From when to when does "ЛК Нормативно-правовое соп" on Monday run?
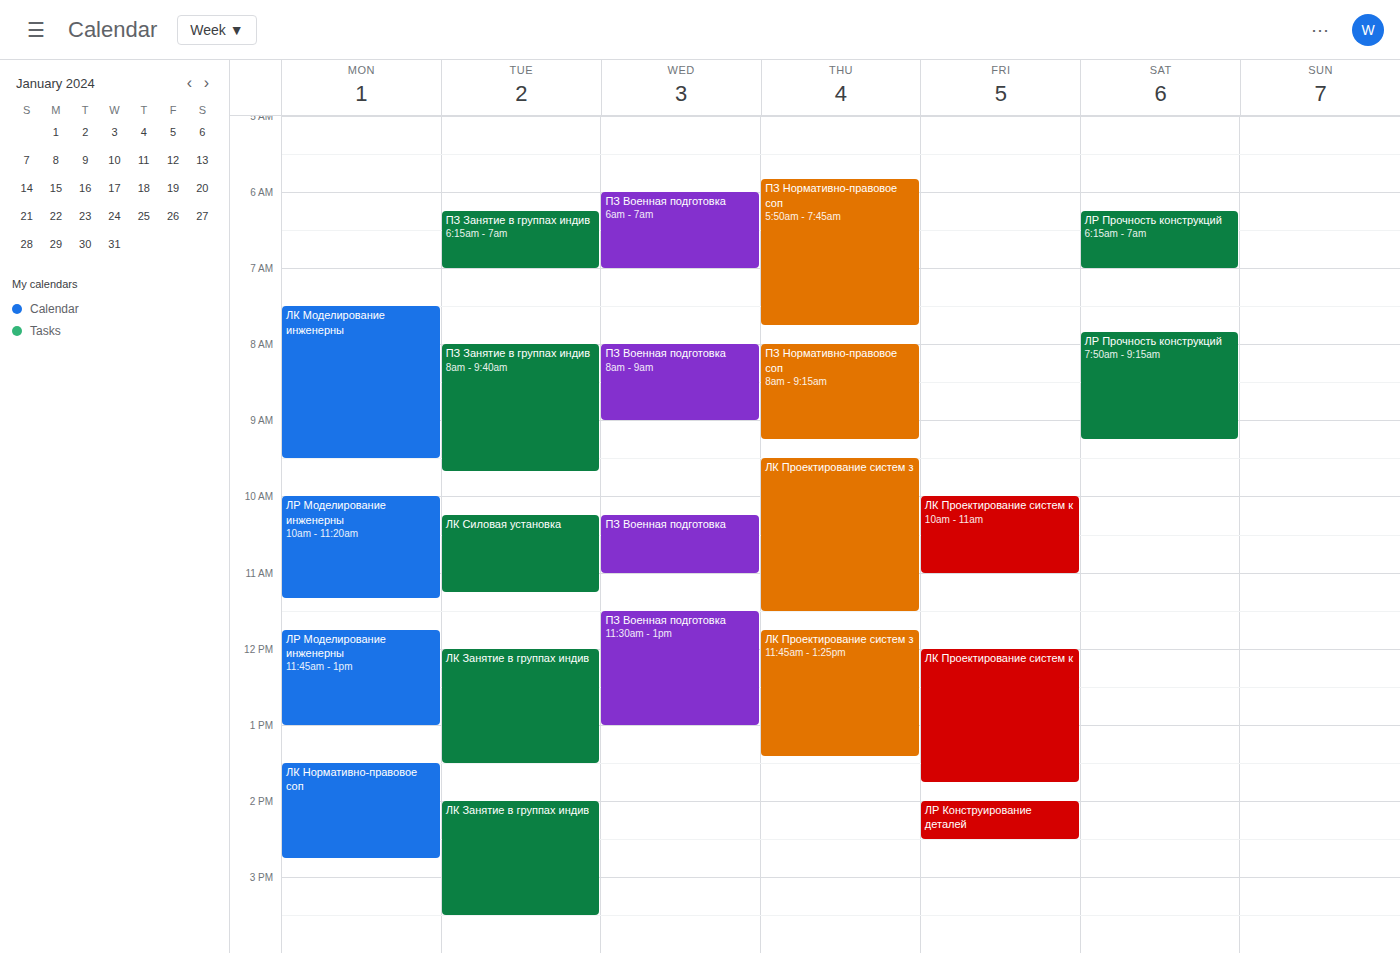
1:30 PM to 2:45 PM